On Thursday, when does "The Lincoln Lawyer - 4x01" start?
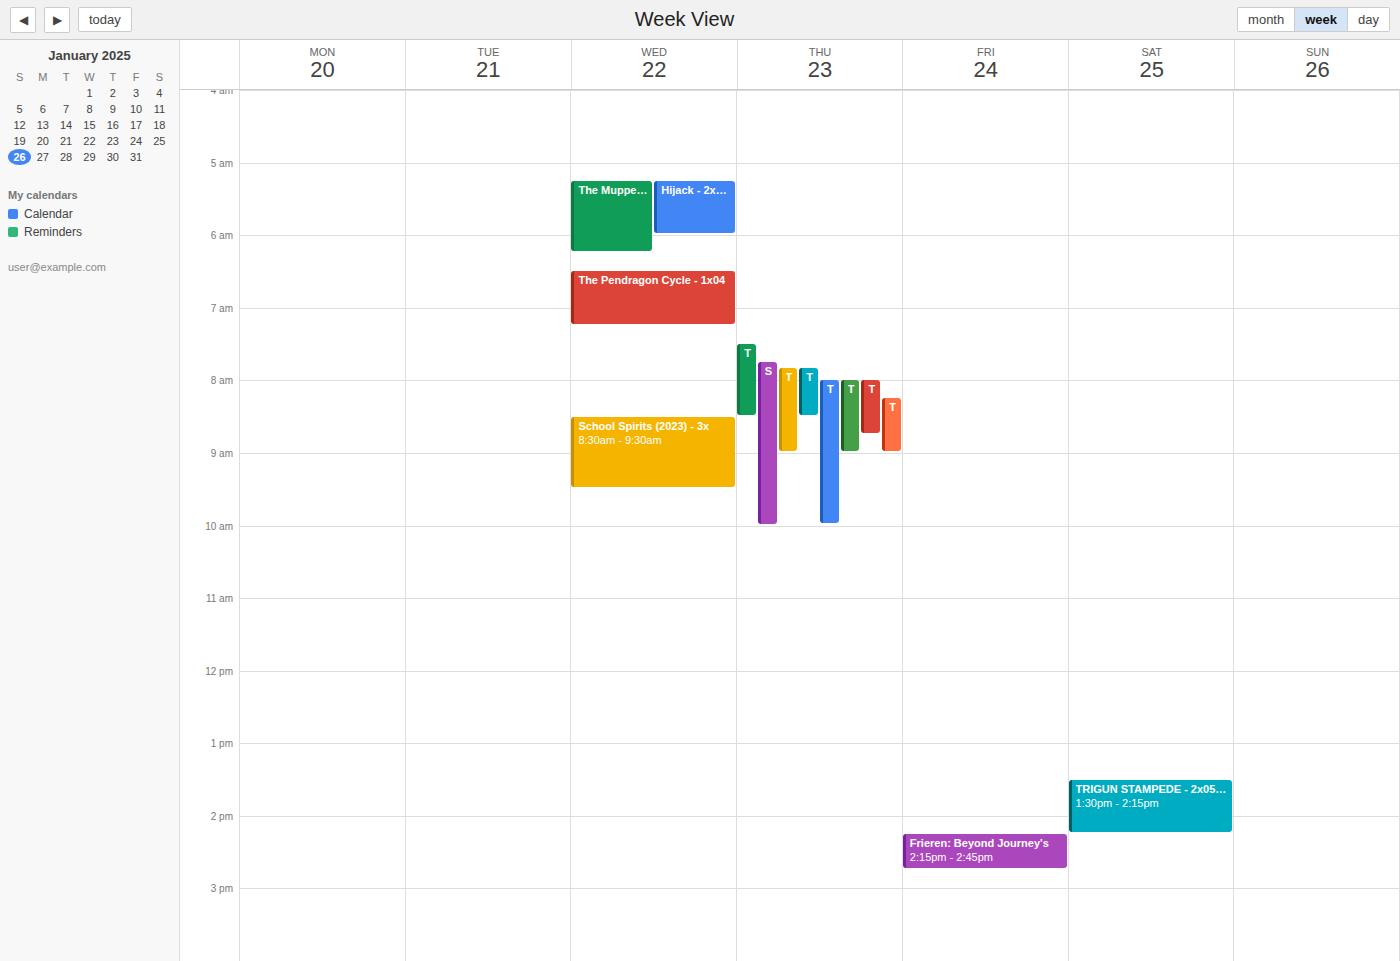
7:50 AM